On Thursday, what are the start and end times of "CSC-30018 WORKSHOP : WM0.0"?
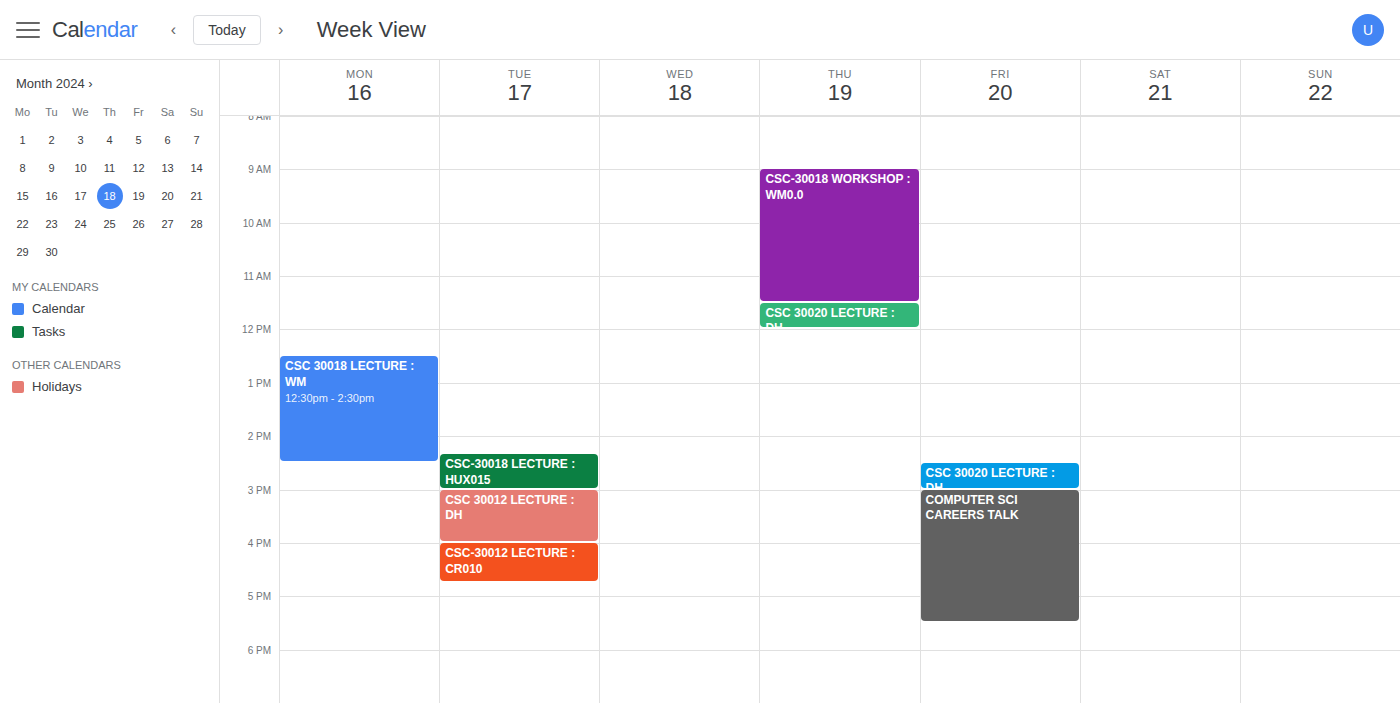
9:00 AM to 11:30 AM